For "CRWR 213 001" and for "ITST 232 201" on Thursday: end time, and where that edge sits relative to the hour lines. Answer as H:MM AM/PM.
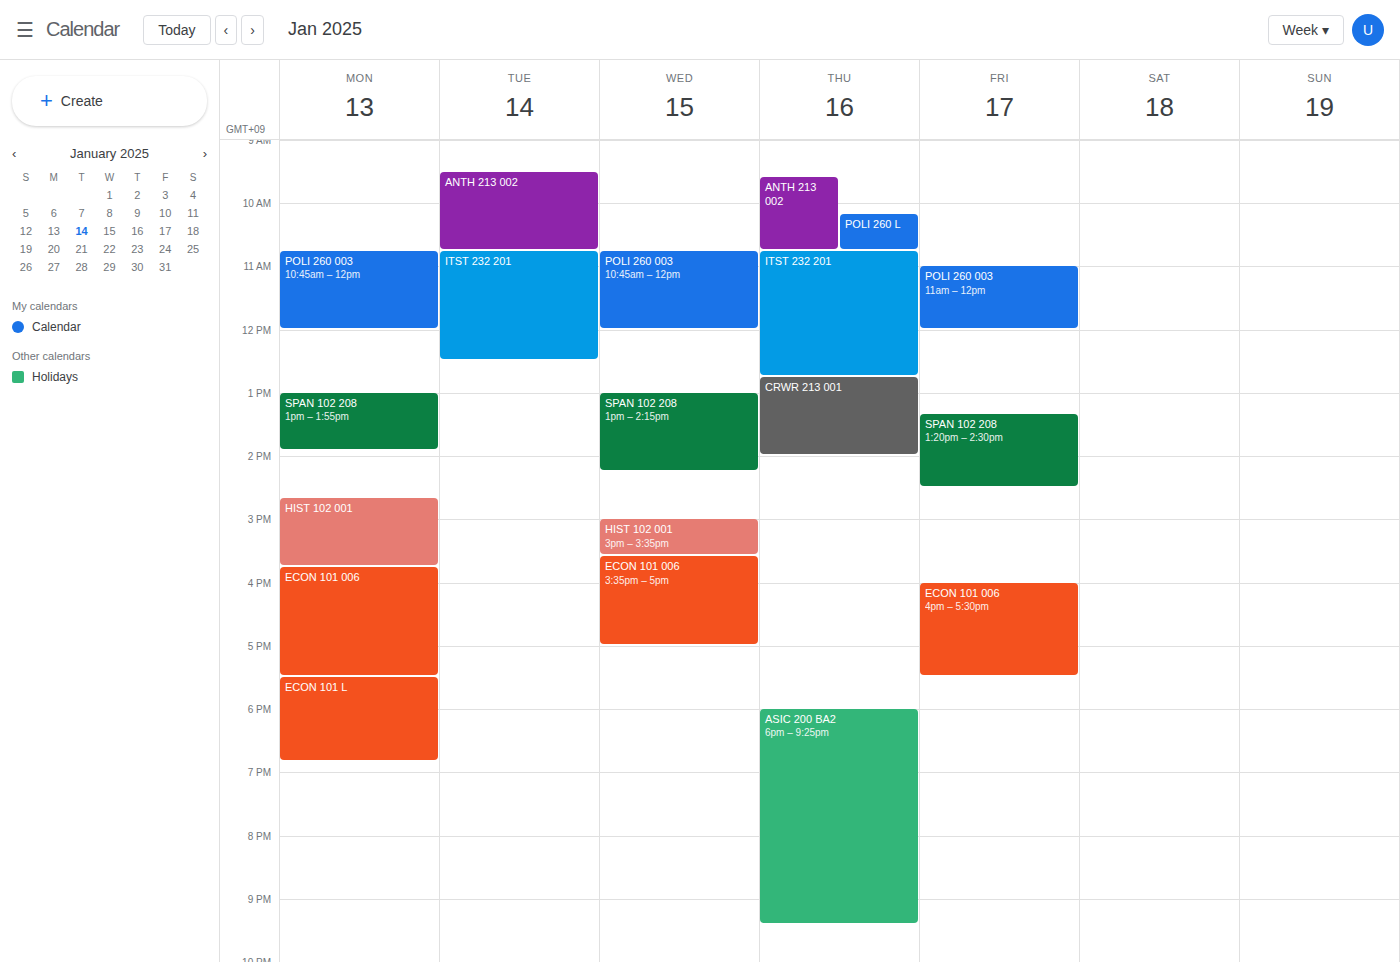
"CRWR 213 001": 2:00 PM, exactly on the 2 PM line. "ITST 232 201": 12:45 PM, neither: three quarters of the way from the 12 PM line to the 1 PM line.